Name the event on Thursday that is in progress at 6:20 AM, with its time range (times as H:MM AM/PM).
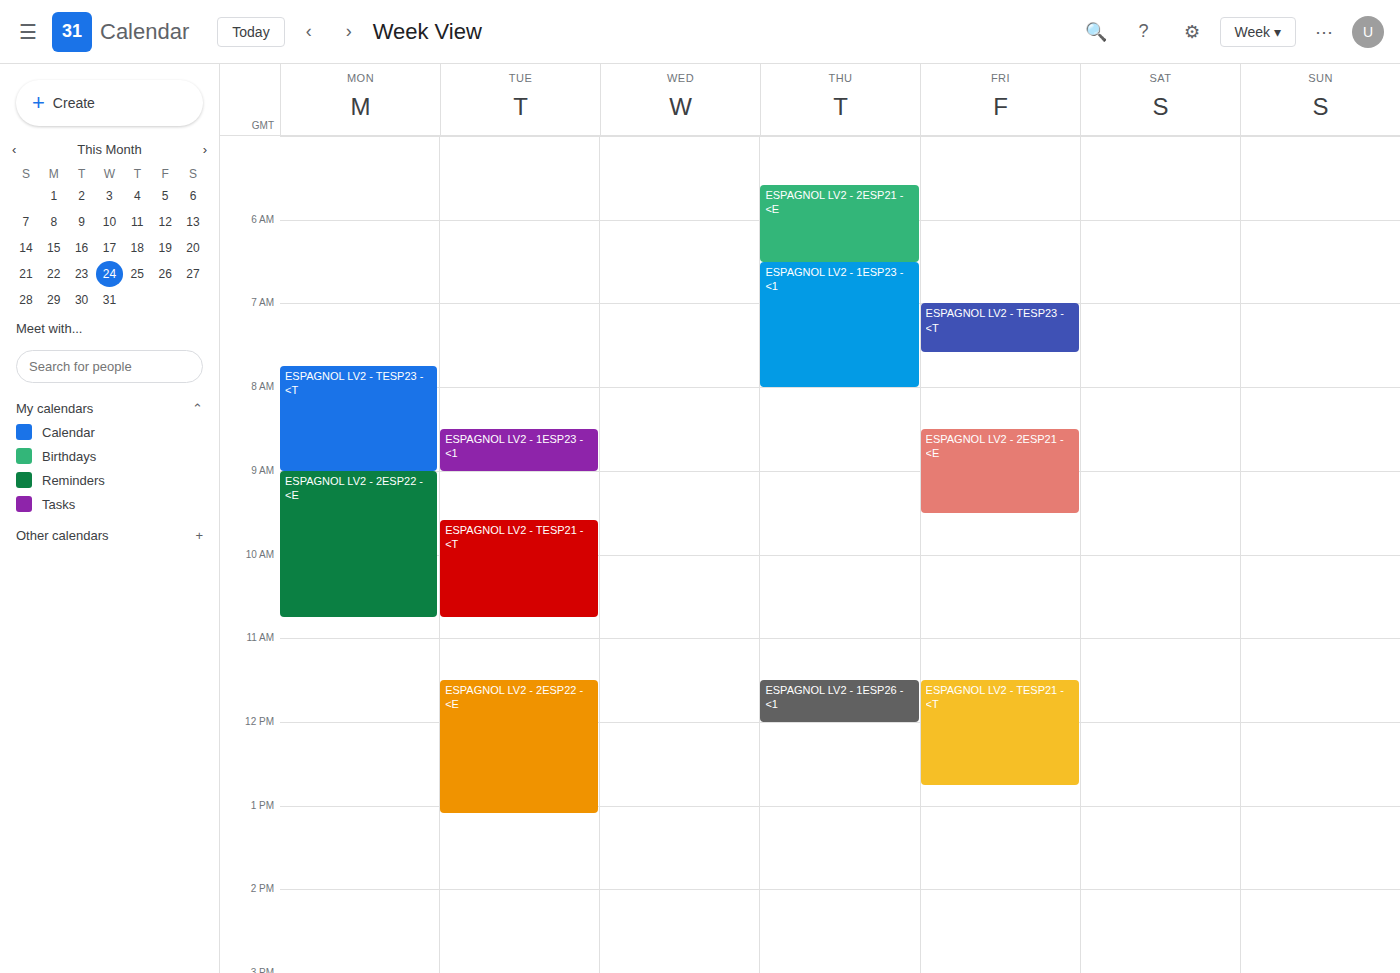
"ESPAGNOL LV2 - 2ESP21 - <E", 5:35 AM to 6:30 AM